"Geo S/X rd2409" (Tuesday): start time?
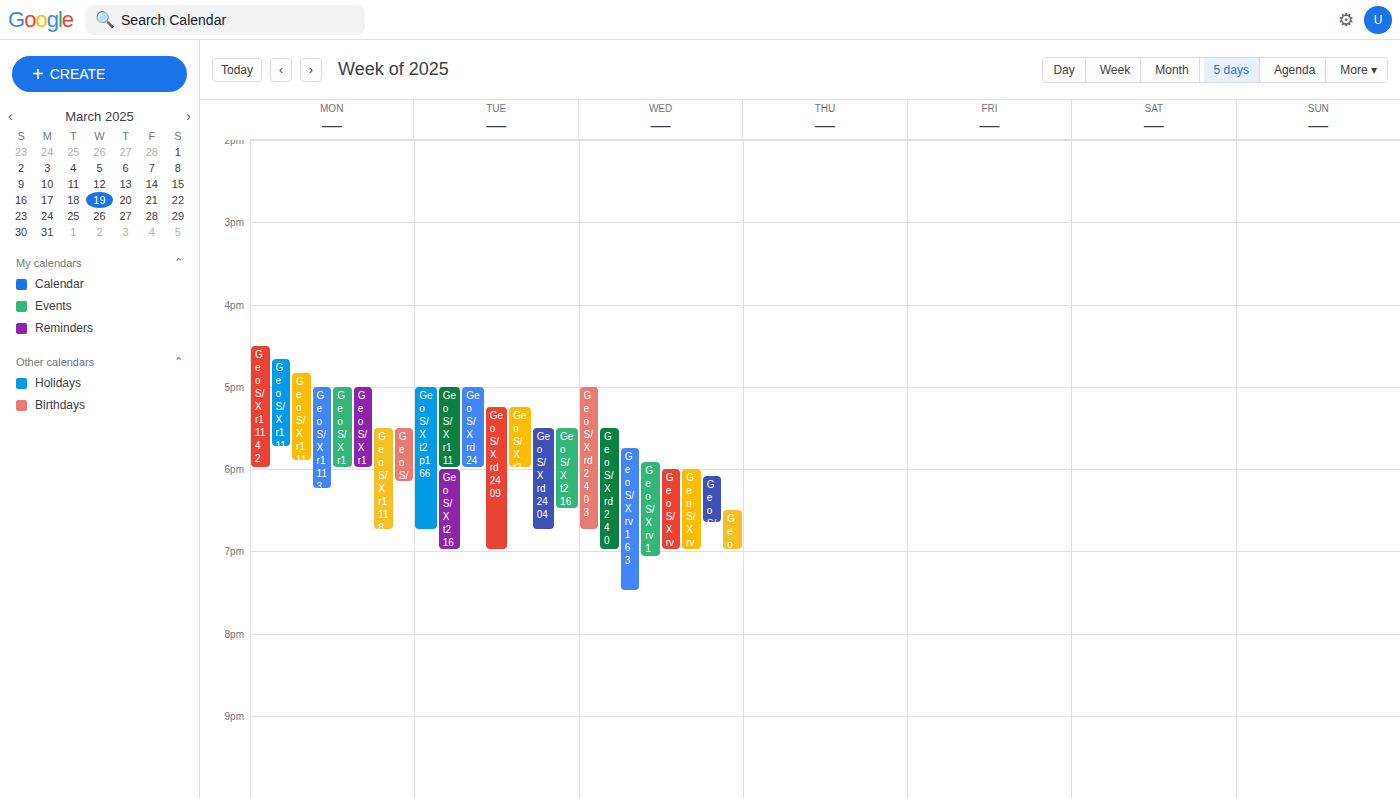
5:15 PM